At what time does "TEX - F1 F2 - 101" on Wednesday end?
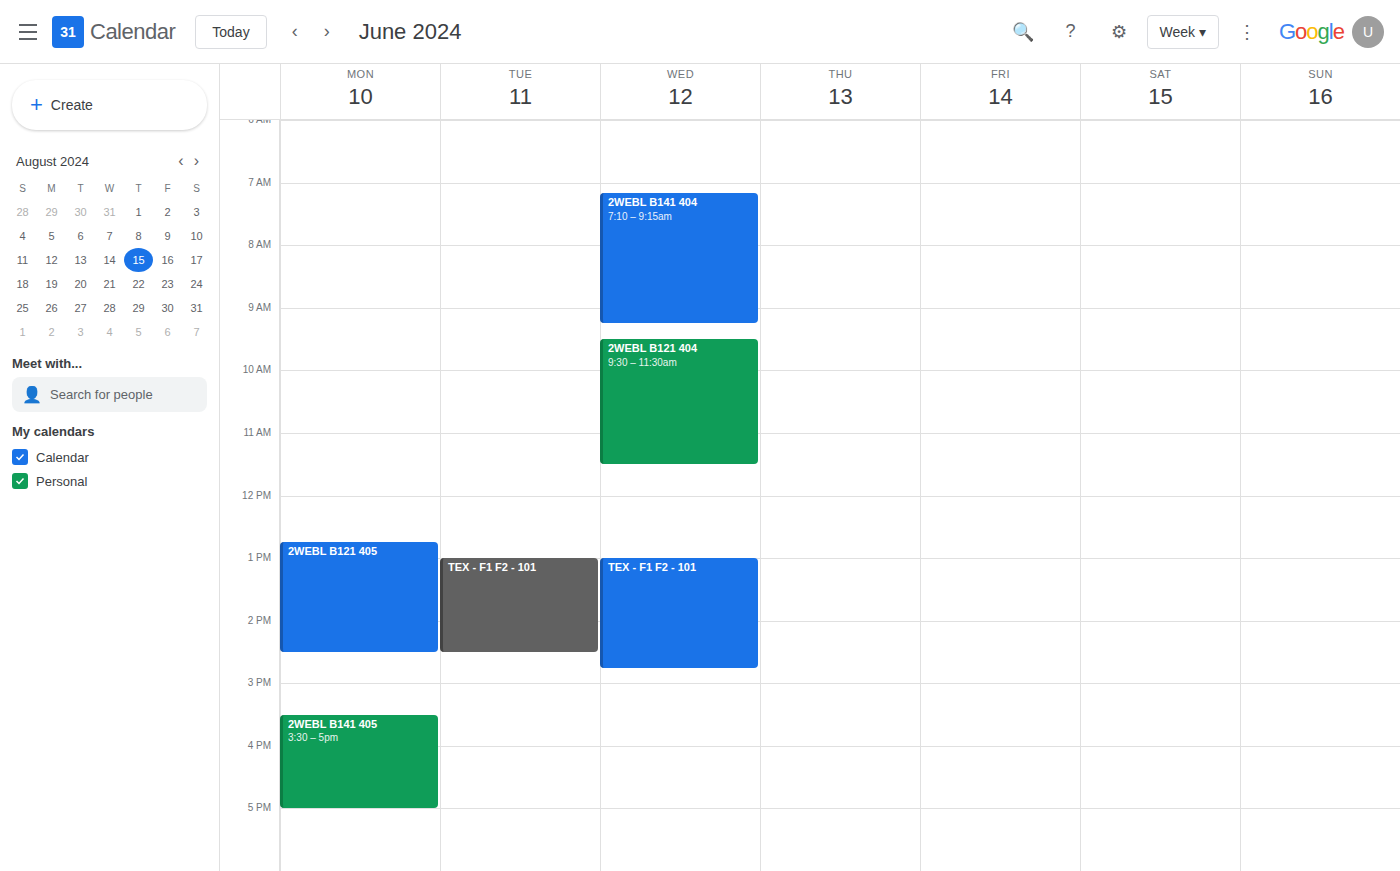
2:45 PM